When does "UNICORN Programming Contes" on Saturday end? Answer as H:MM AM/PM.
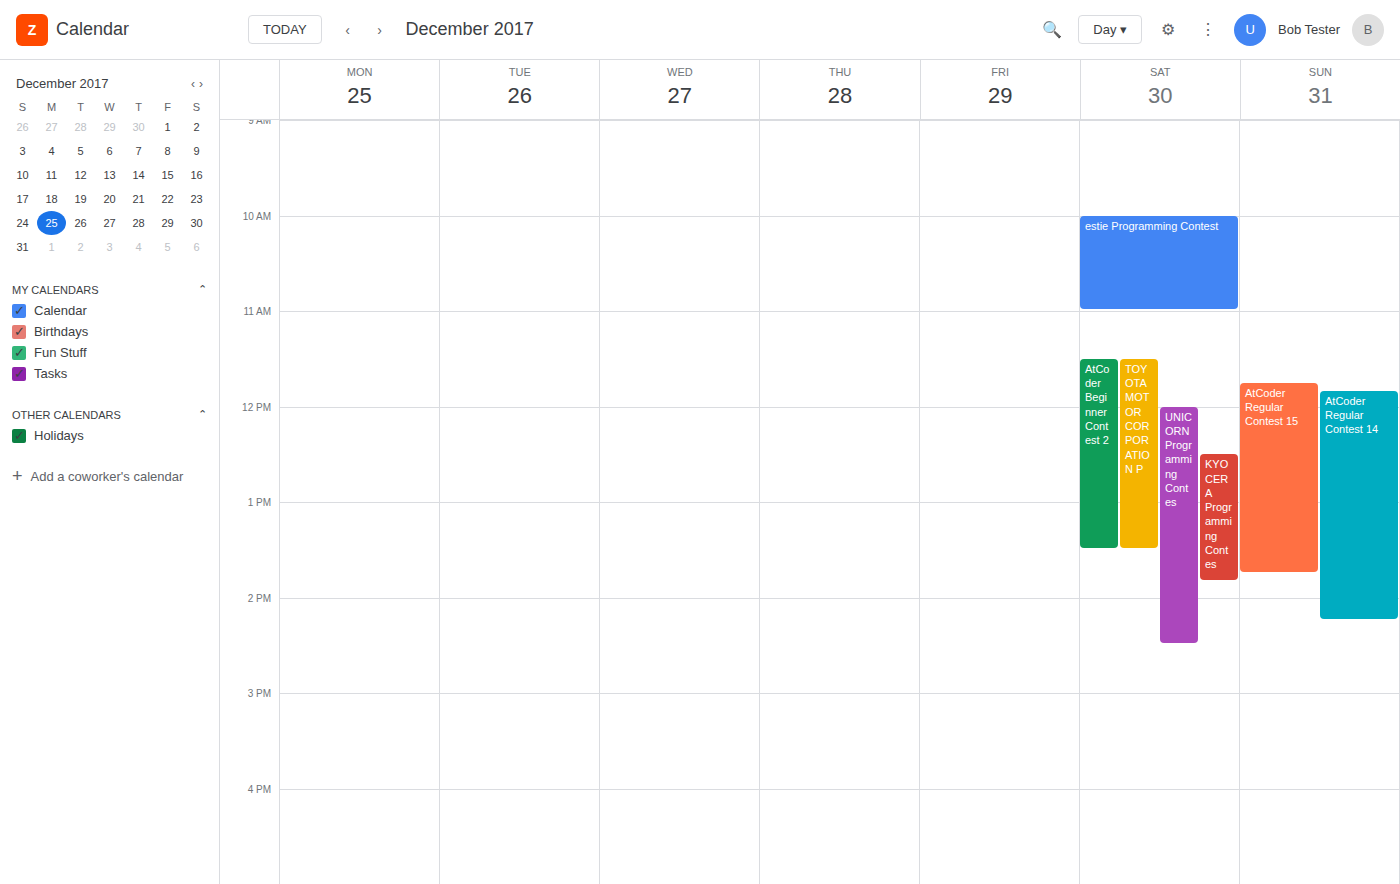
2:30 PM